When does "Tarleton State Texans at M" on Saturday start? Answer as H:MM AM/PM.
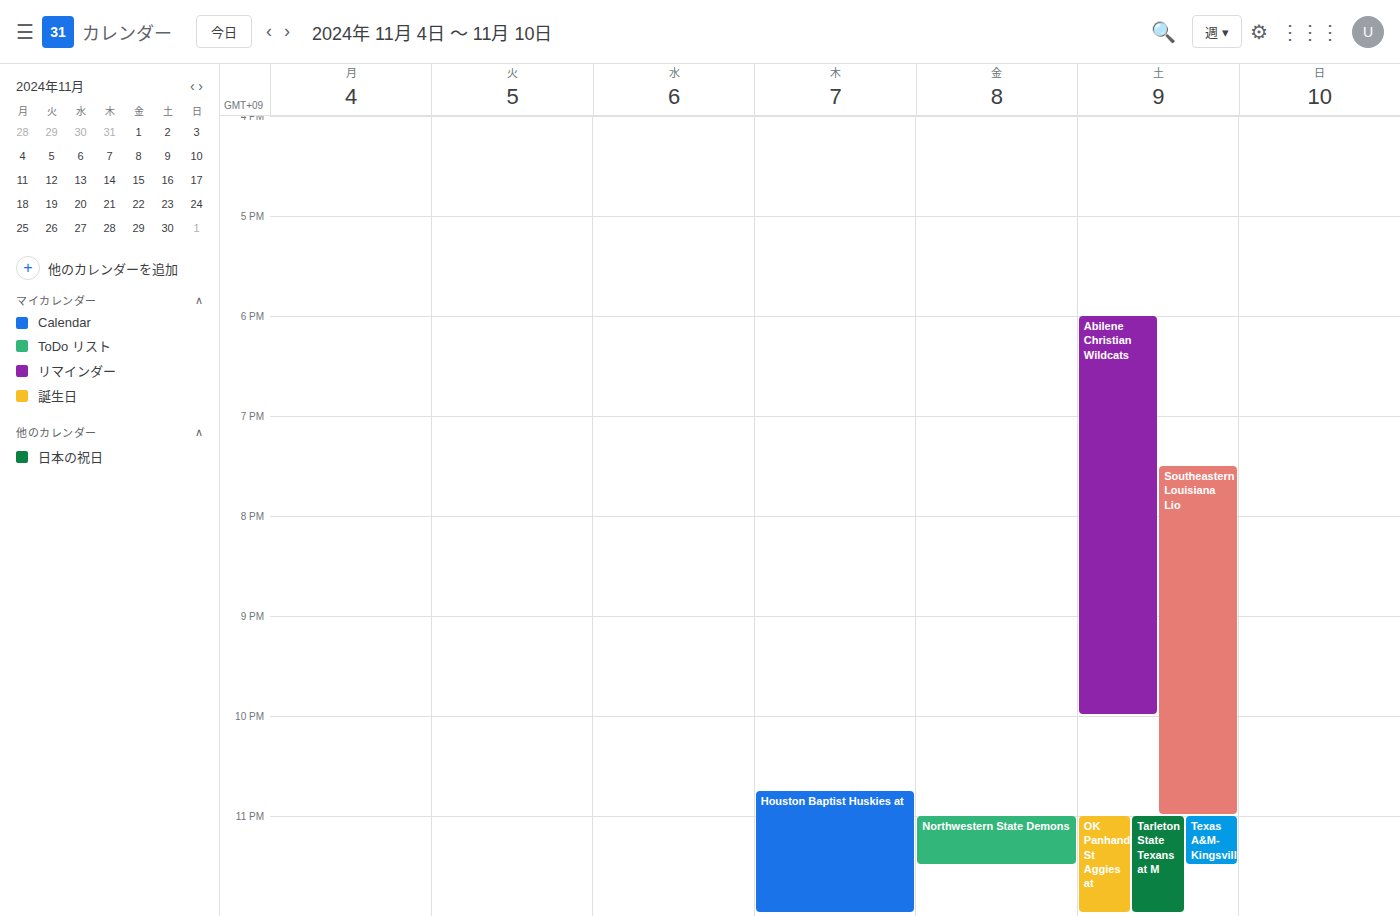
11:00 PM